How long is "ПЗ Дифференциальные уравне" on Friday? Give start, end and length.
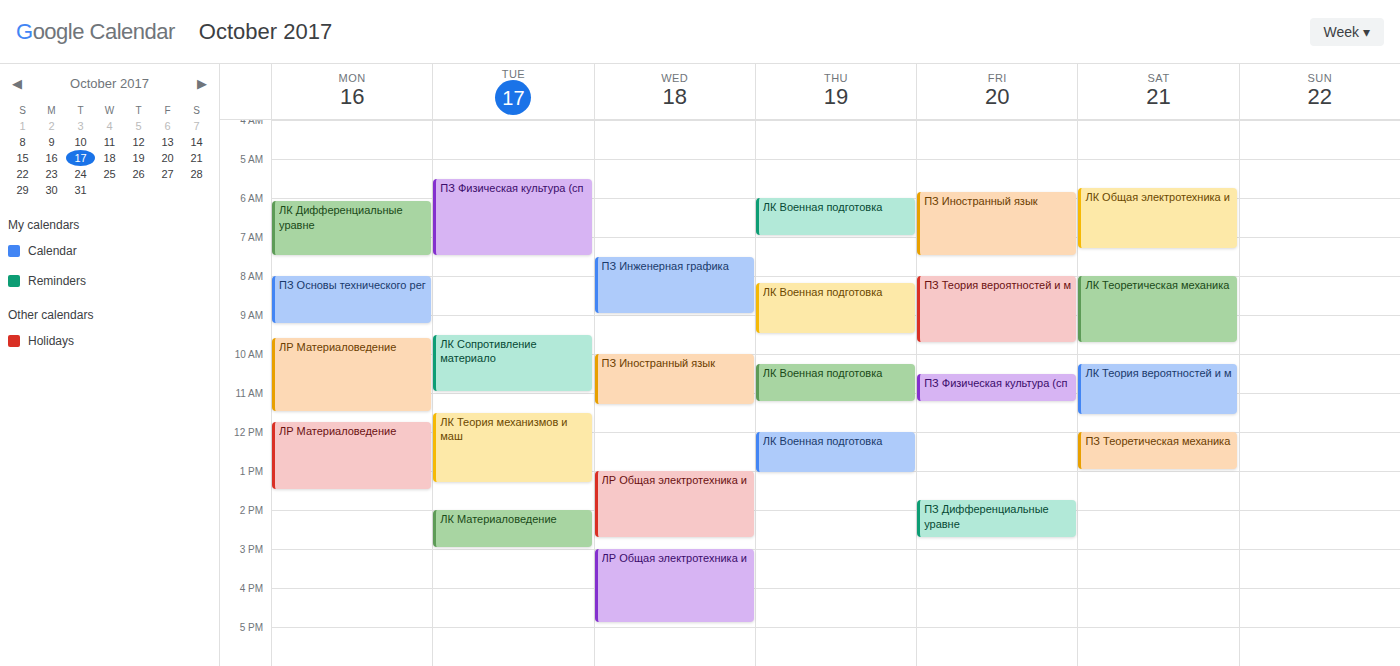
1:45 PM to 2:45 PM, 1 hour